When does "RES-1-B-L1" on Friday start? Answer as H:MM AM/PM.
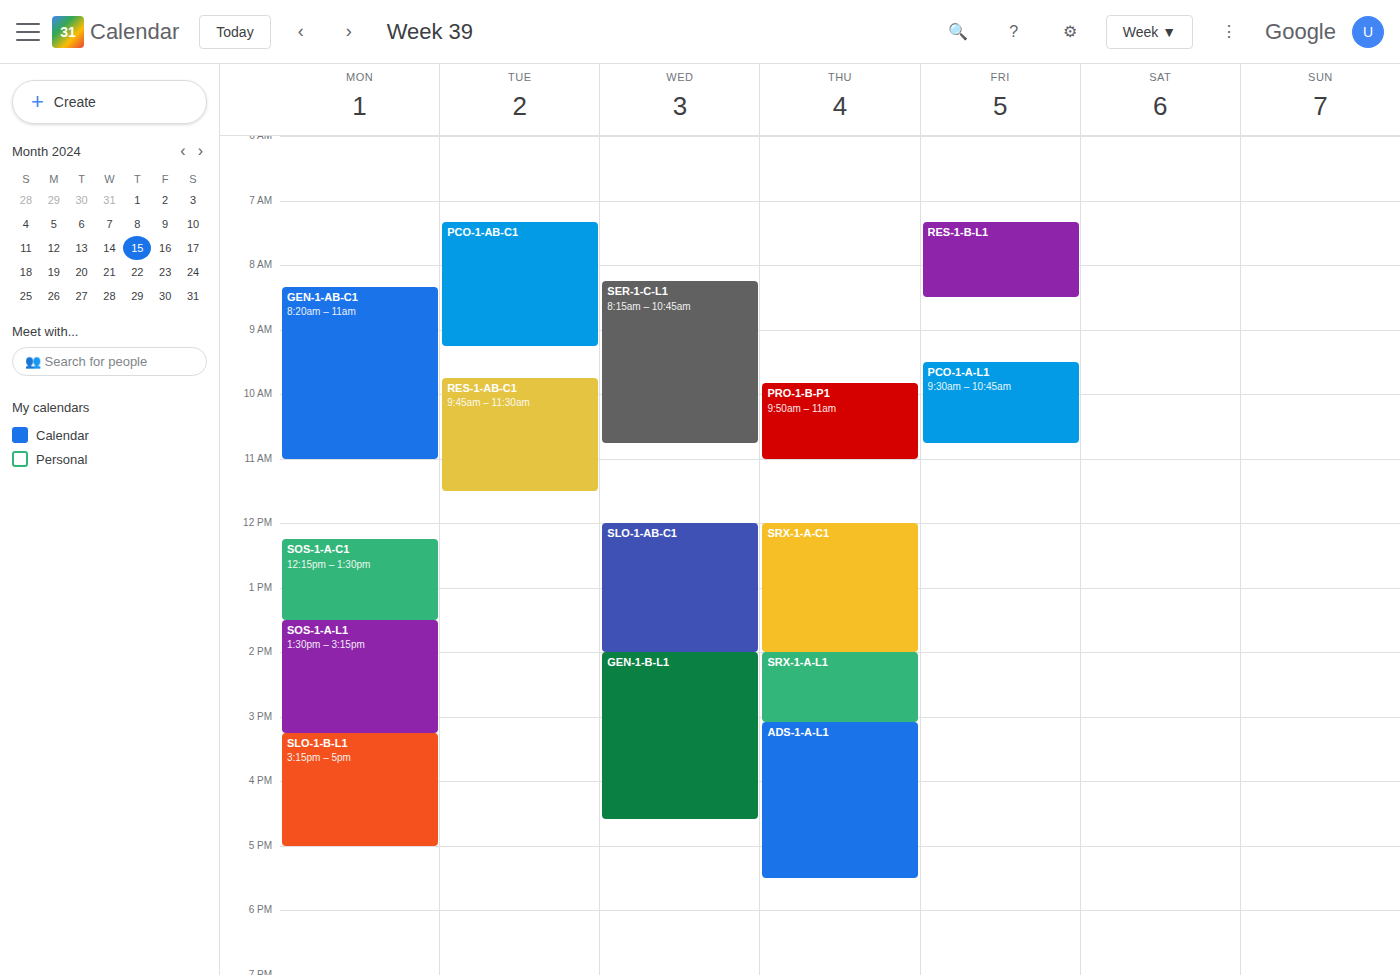
7:20 AM